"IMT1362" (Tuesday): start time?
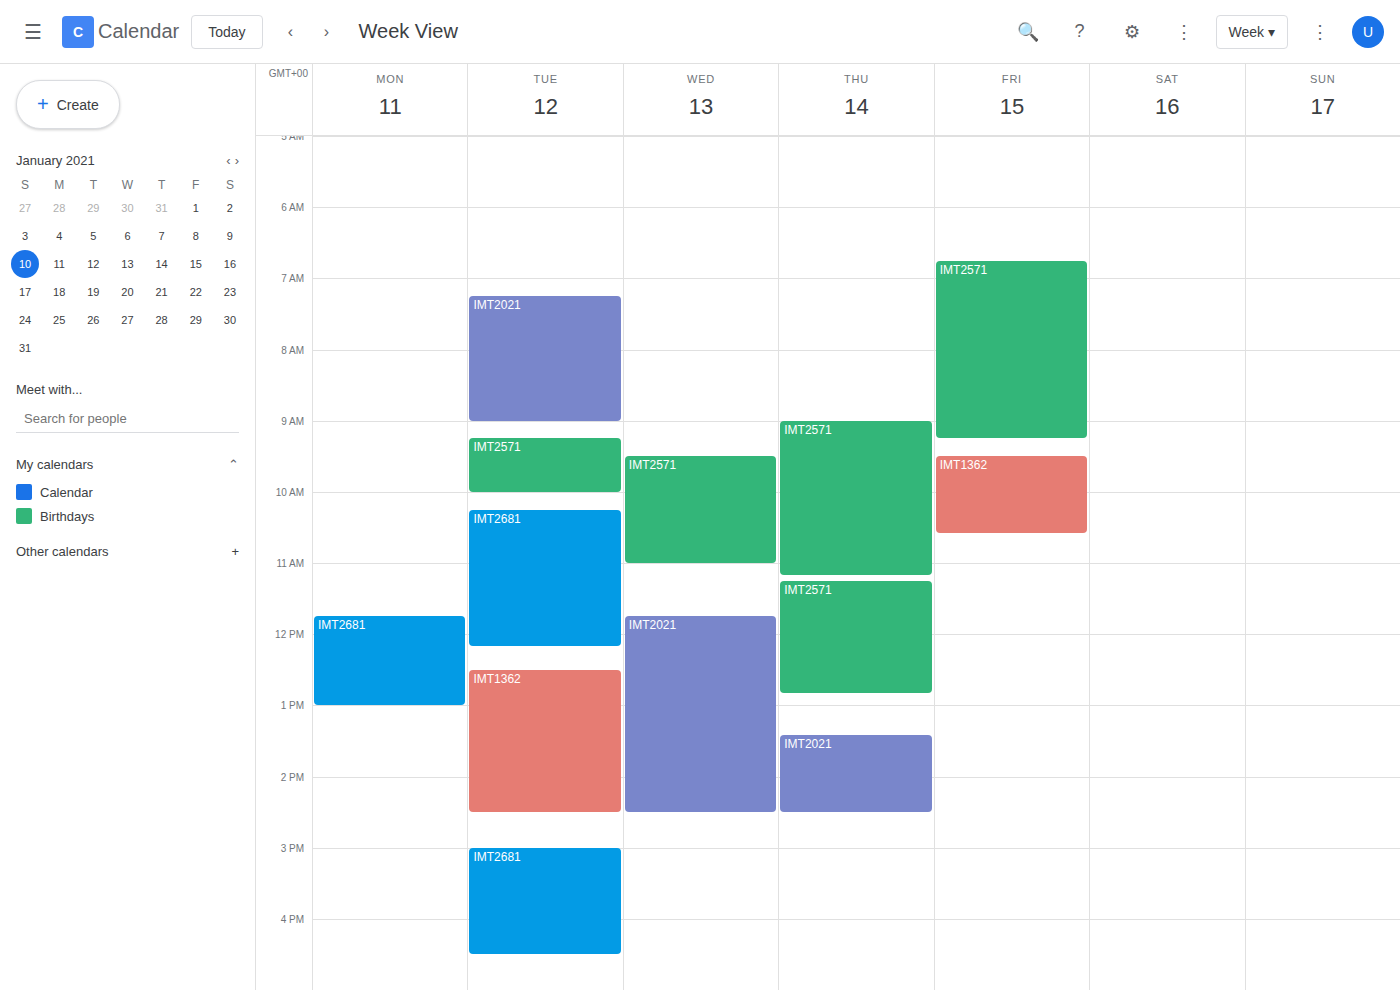
12:30